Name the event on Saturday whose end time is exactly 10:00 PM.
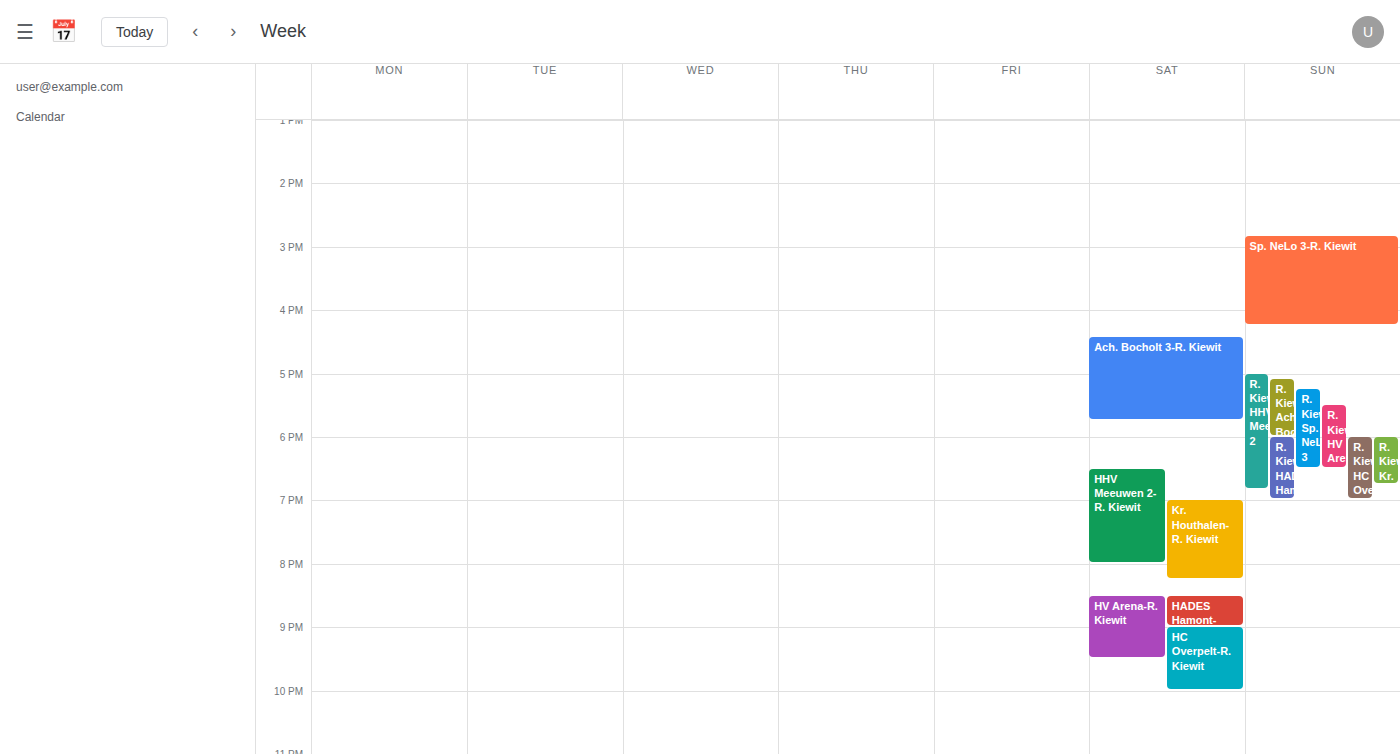
"HC Overpelt-R. Kiewit"